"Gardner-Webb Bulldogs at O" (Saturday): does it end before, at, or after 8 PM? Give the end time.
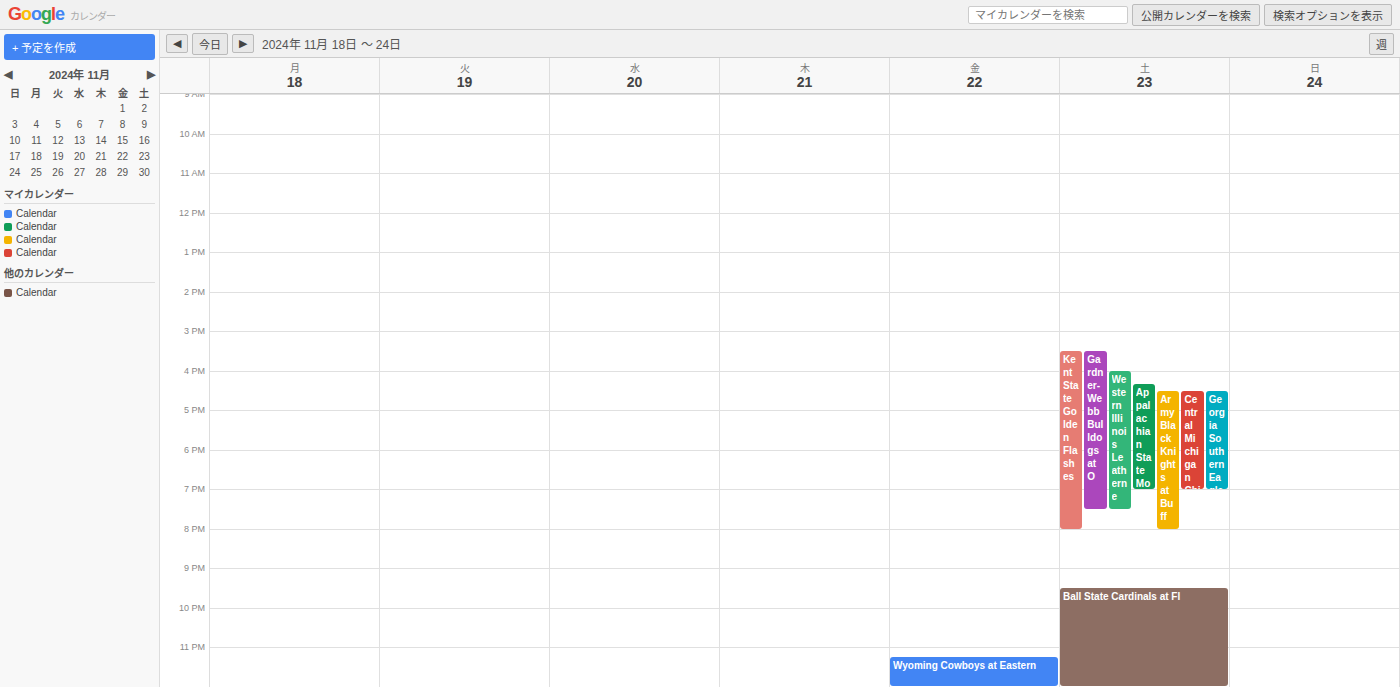
7:30 PM -- before 8 PM, 30 minutes above the 8 PM line.